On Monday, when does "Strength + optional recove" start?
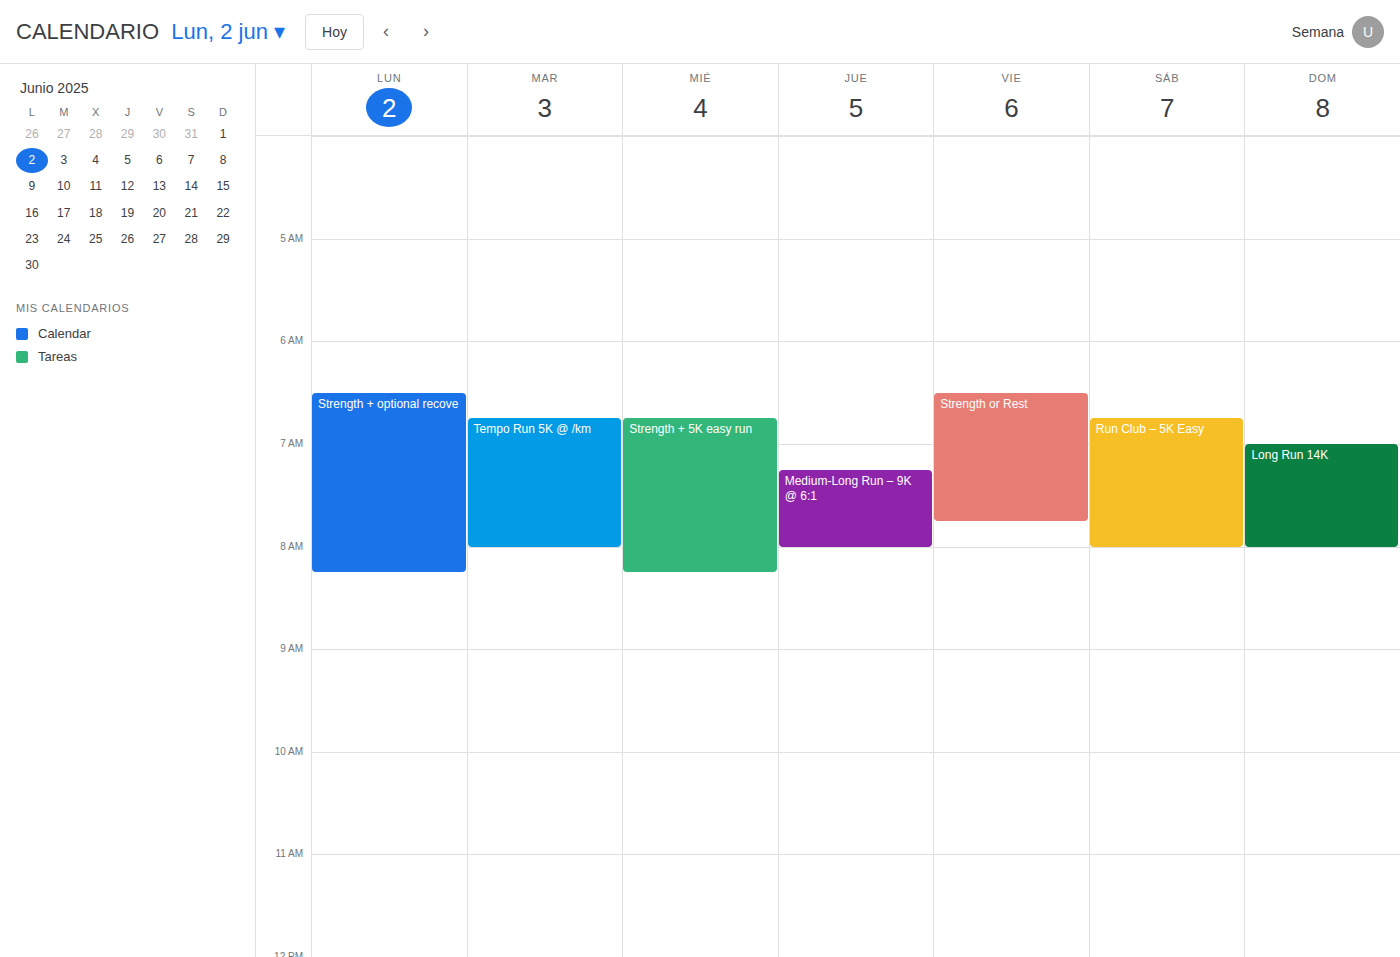
6:30 AM